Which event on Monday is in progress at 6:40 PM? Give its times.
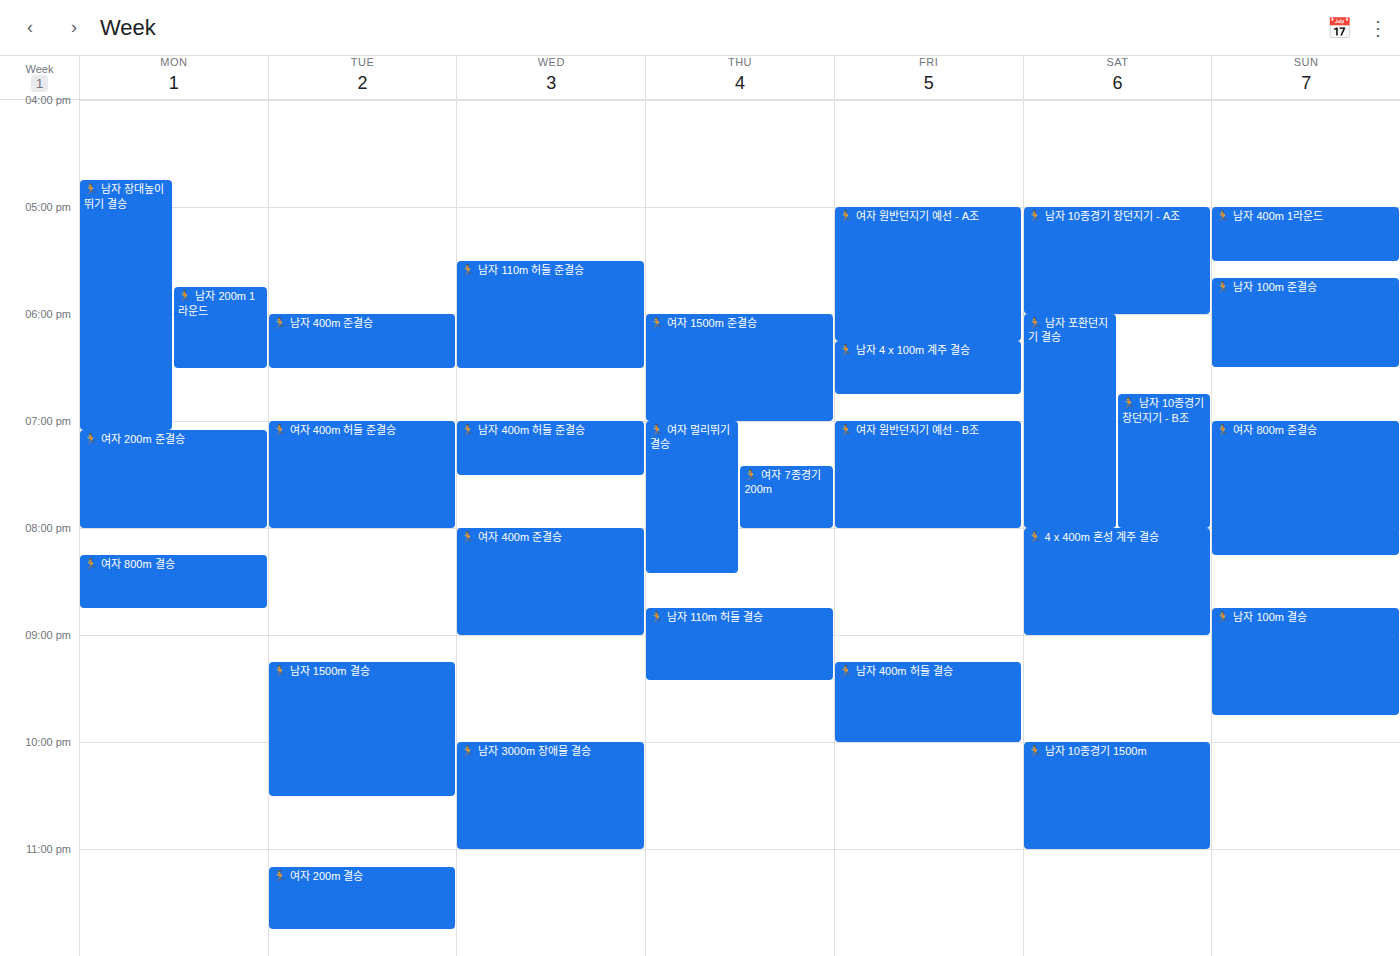
"🏃 남자 장대높이뛰기 결승", 4:45 PM to 7:05 PM